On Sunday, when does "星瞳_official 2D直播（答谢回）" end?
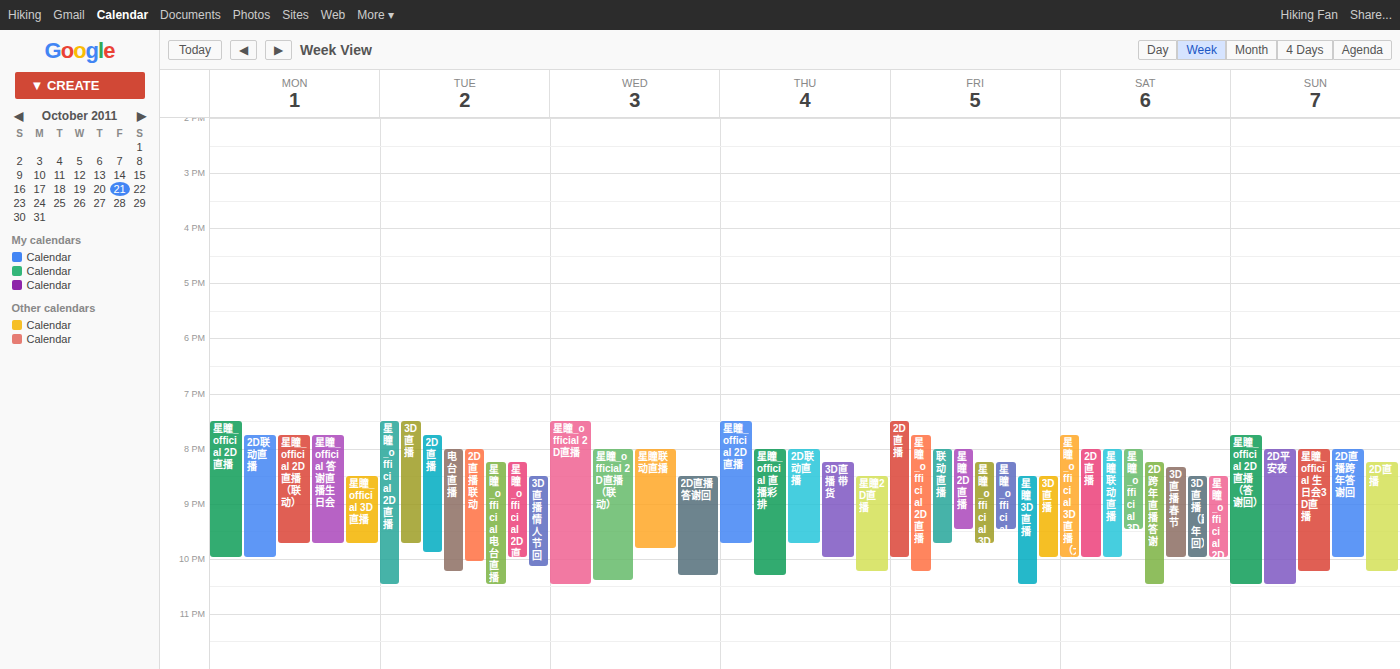
10:30 PM